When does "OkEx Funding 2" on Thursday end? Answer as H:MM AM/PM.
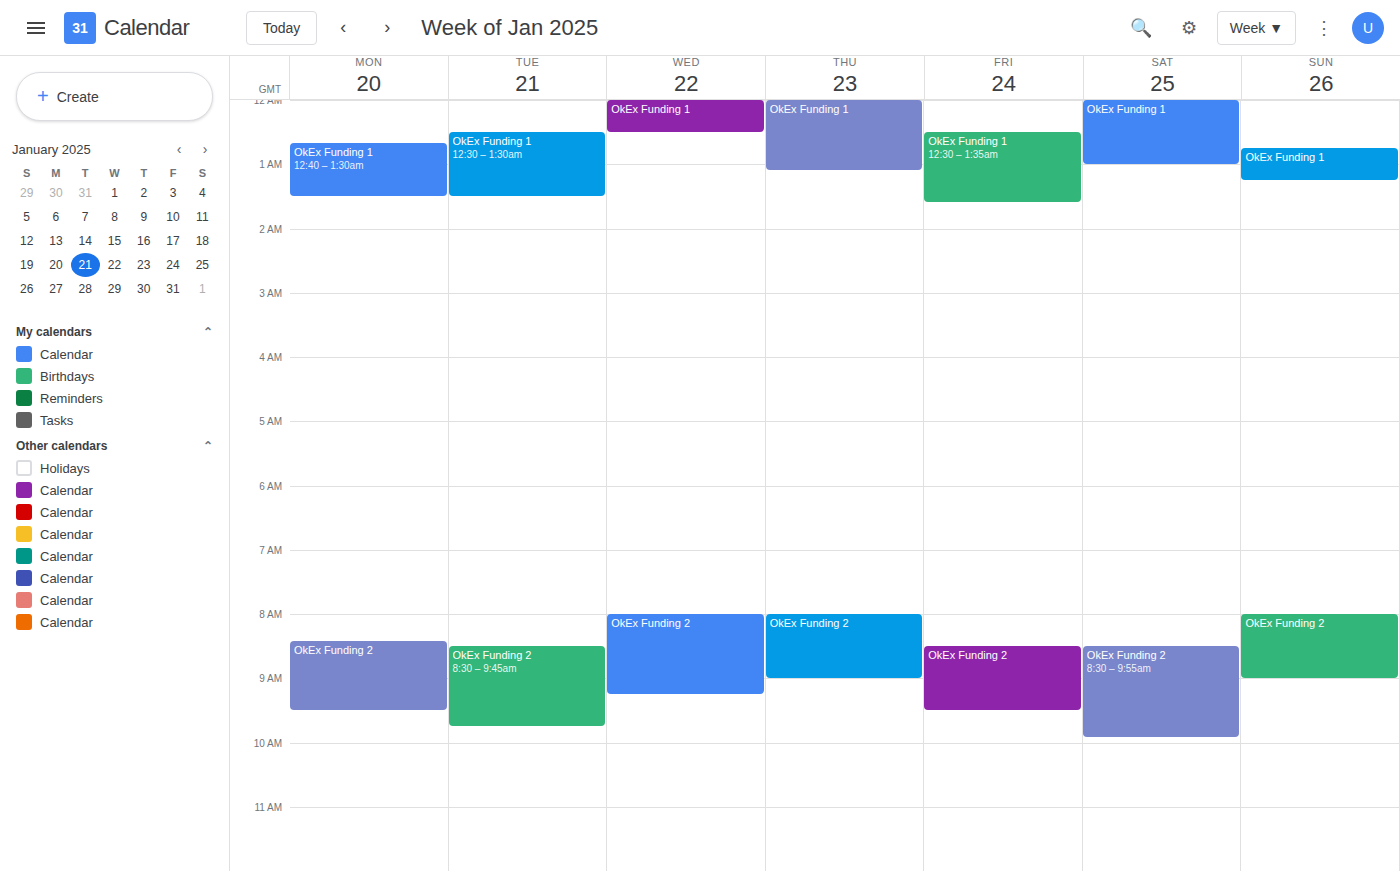
9:00 AM